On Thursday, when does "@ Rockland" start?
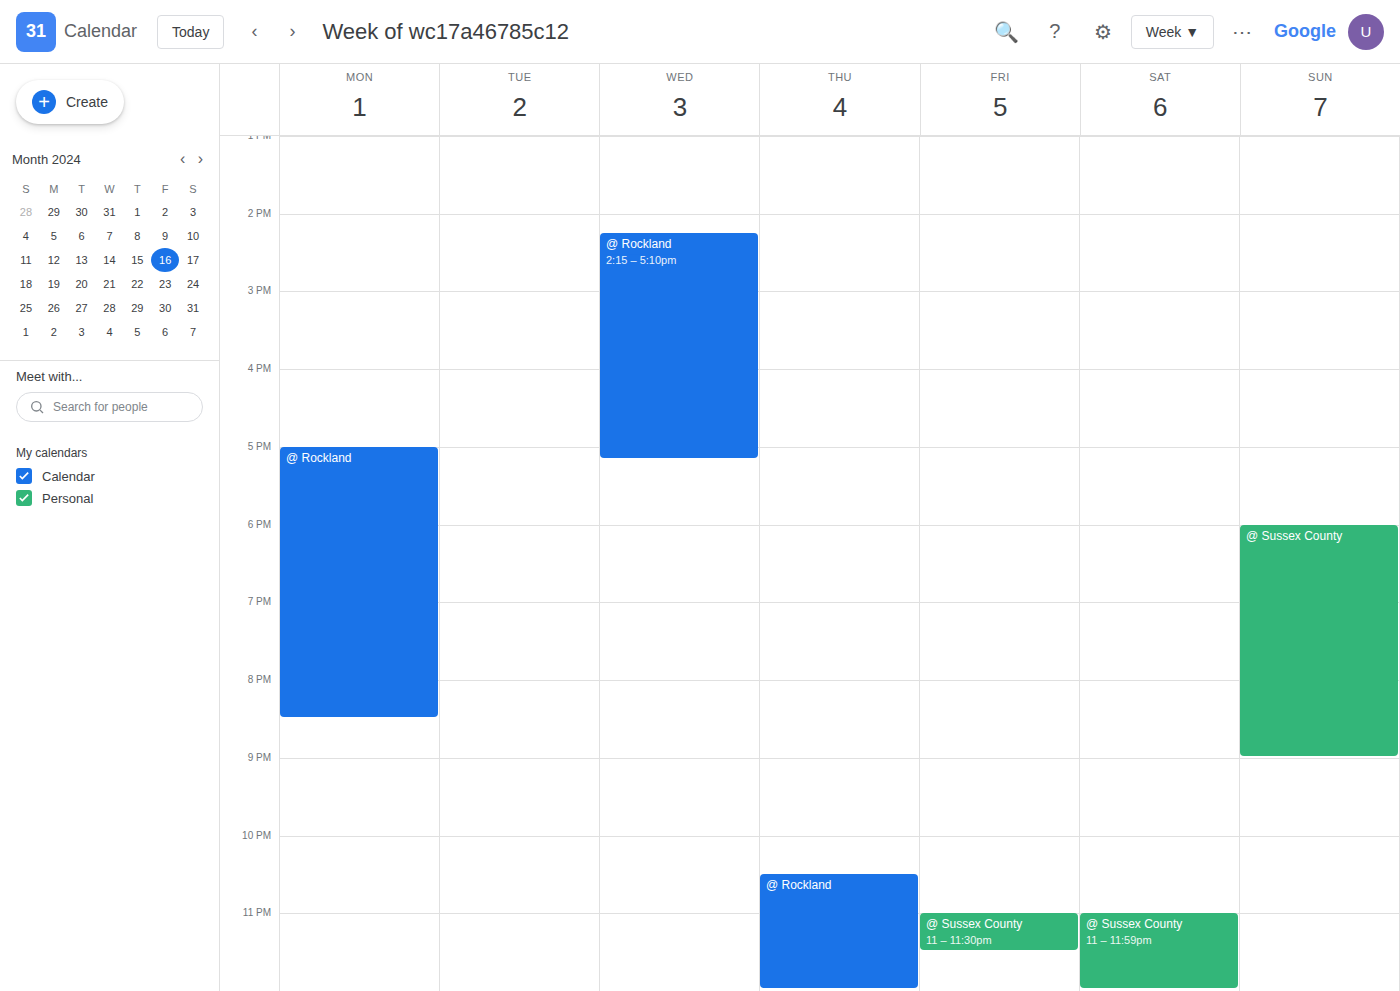
22:30